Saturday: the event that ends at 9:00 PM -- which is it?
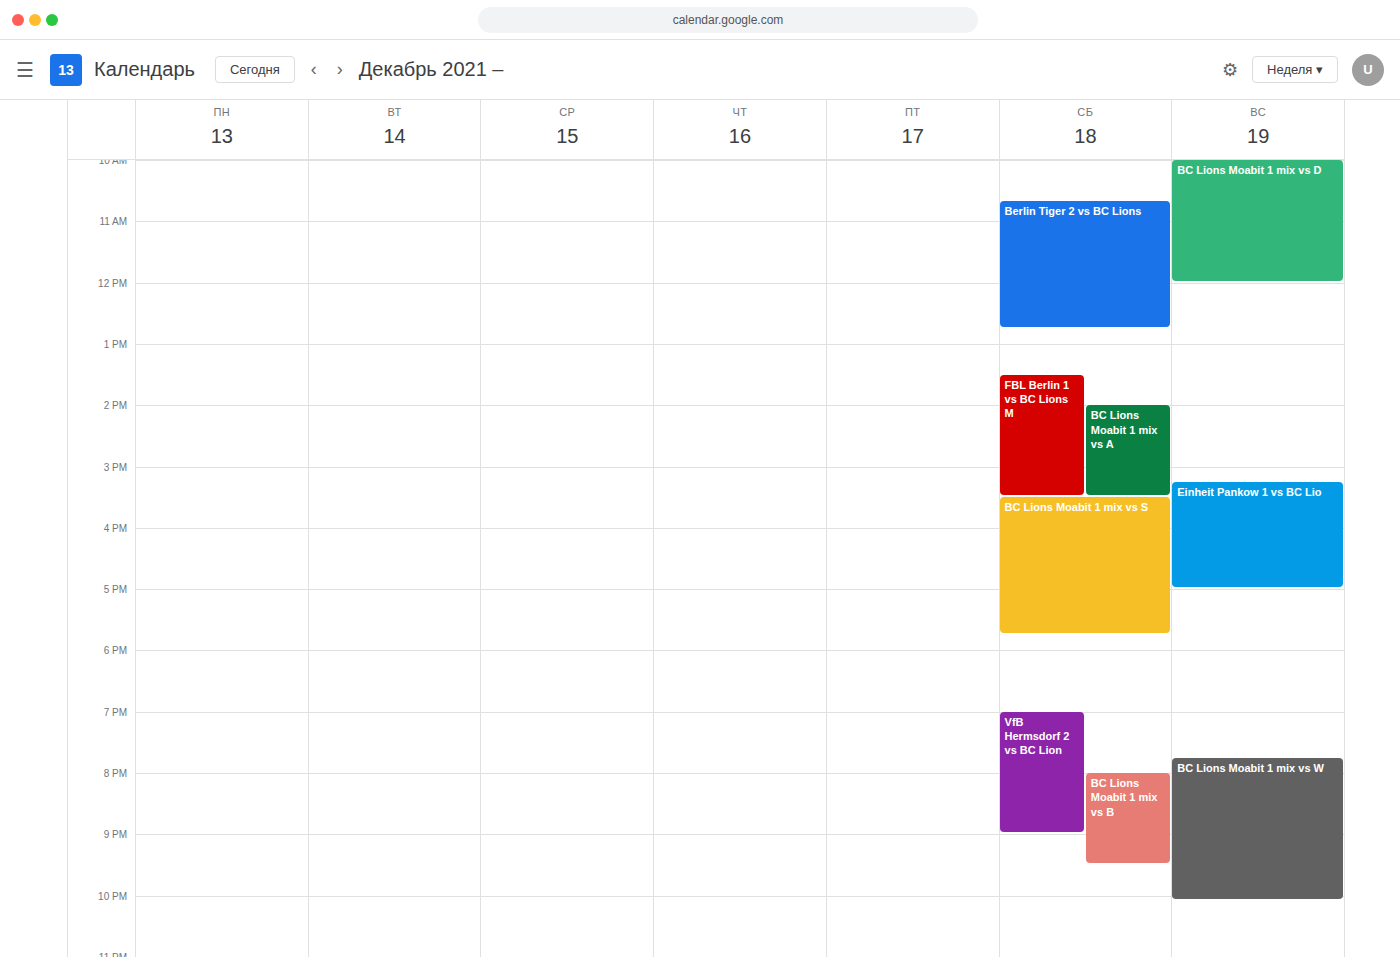
"VfB Hermsdorf 2 vs BC Lion"